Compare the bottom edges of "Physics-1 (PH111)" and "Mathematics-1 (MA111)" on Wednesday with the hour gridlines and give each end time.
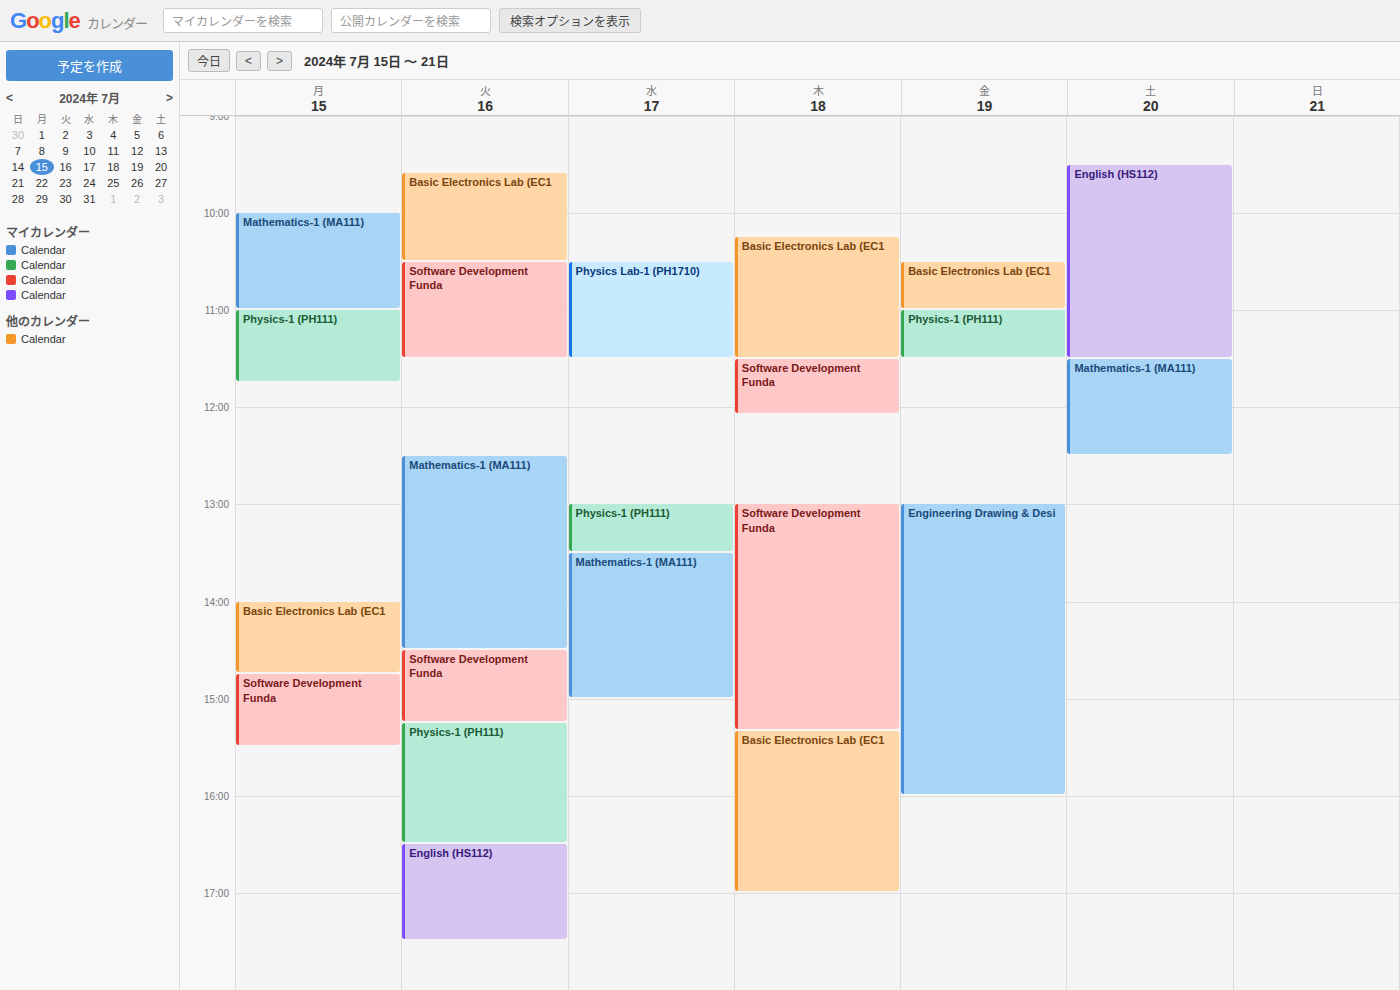
"Physics-1 (PH111)": 1:30 PM, halfway between the 1 PM and 2 PM lines. "Mathematics-1 (MA111)": 3:00 PM, exactly on the 3 PM line.